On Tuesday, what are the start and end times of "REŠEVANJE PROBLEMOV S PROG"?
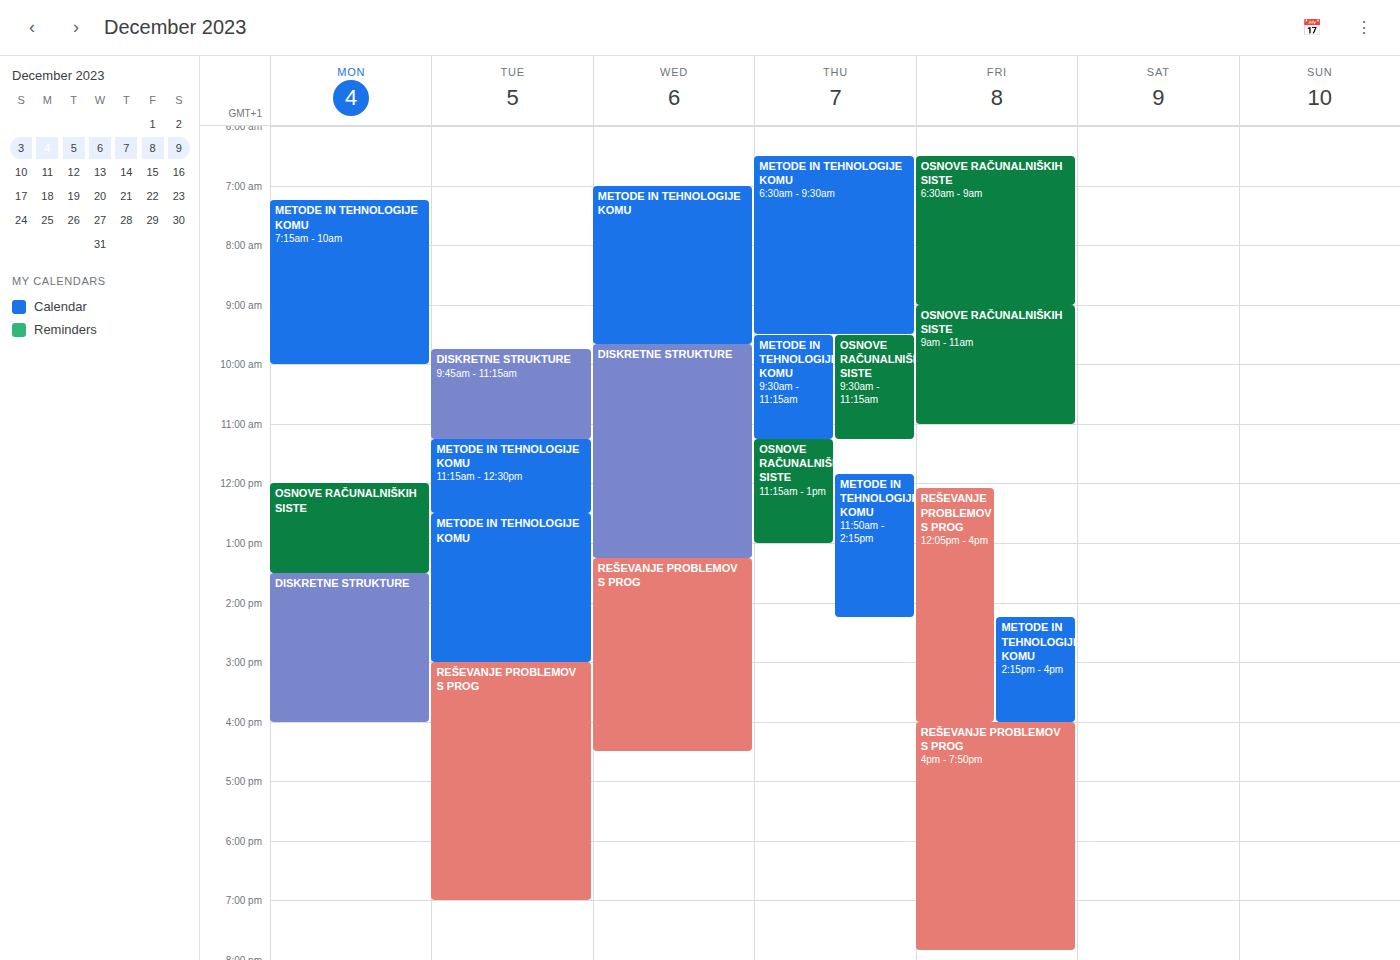
3:00 PM to 7:00 PM